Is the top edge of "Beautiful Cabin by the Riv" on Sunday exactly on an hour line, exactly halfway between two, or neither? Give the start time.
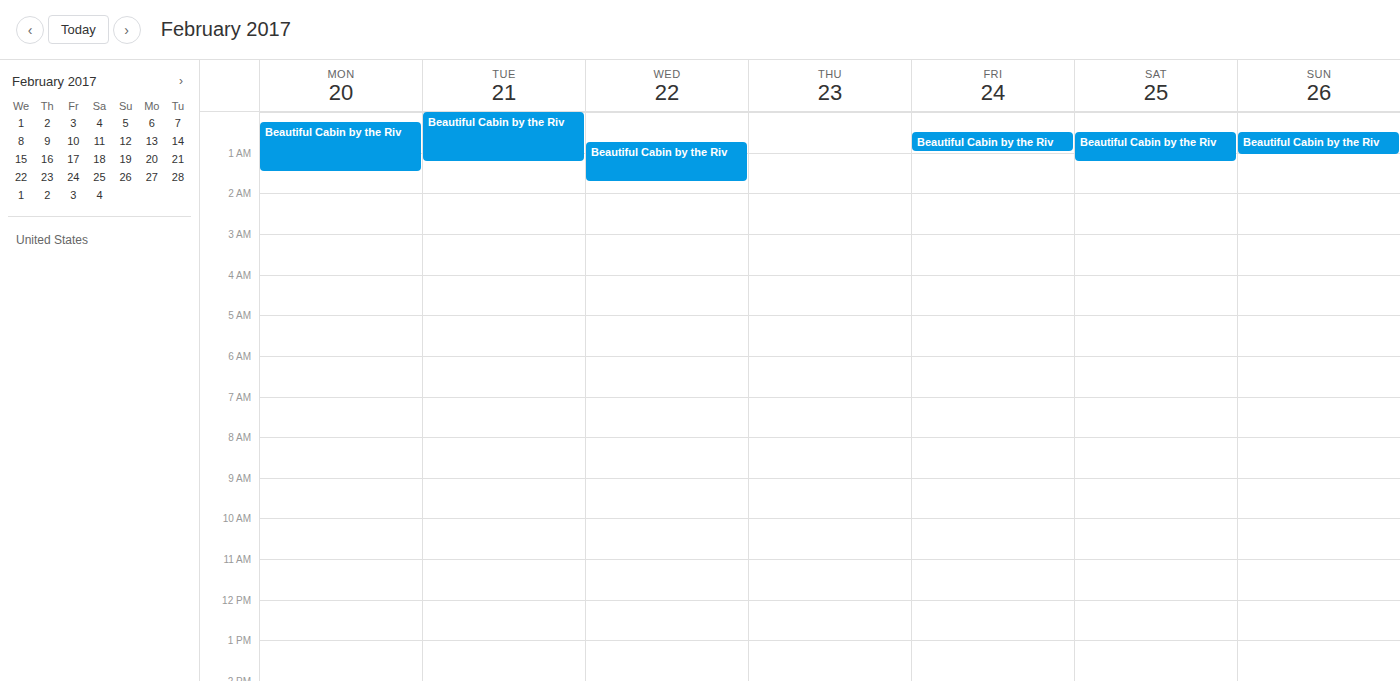
12:30 AM -- halfway between the 12 AM and 1 AM lines.